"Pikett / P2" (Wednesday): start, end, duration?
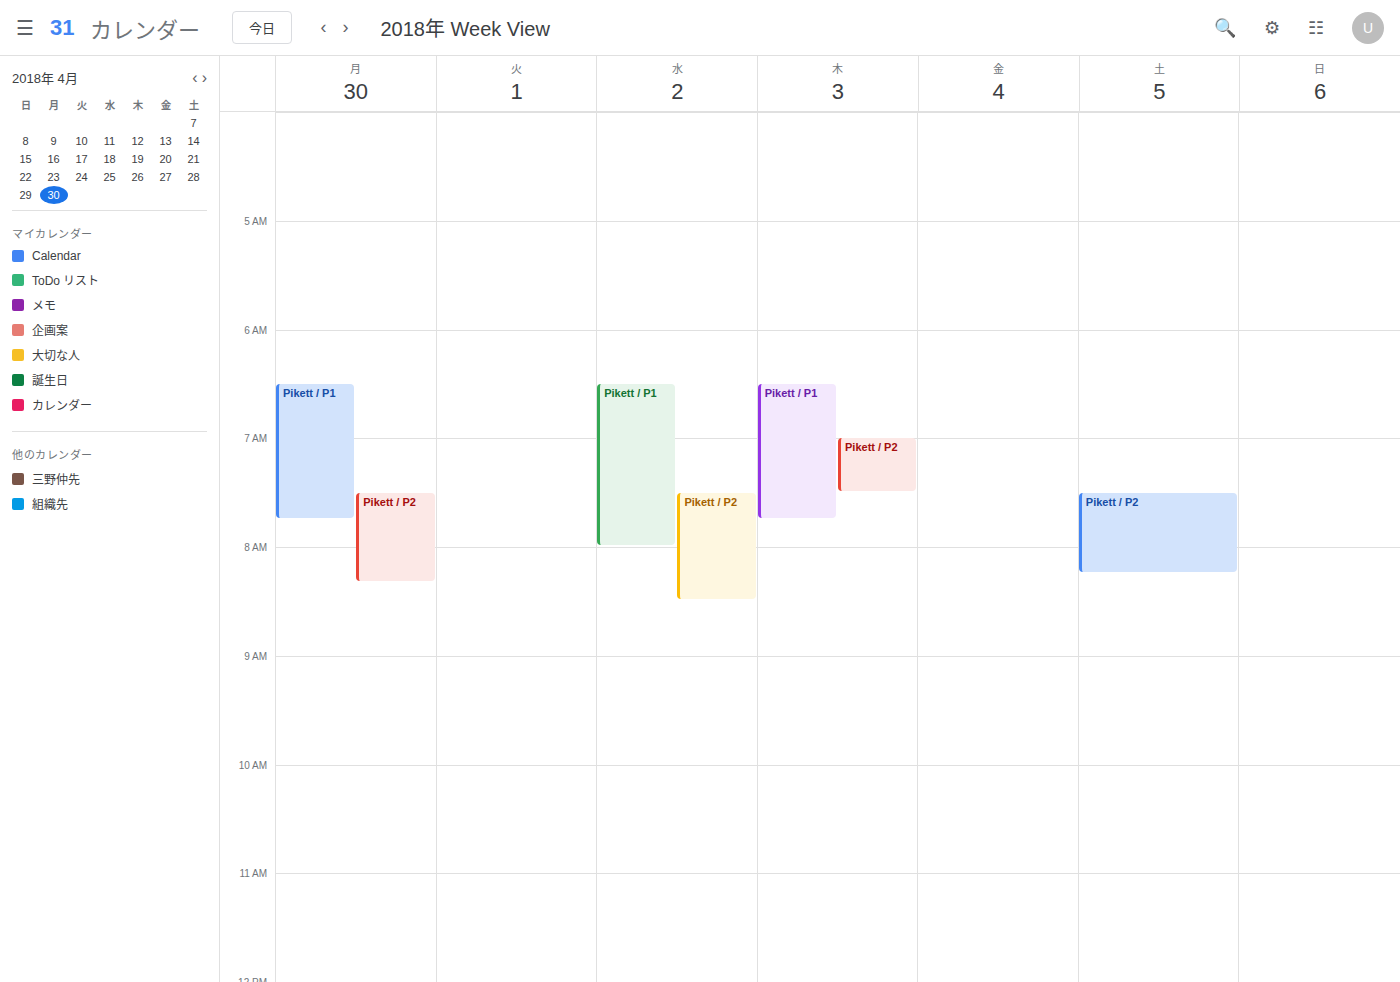
7:30 AM to 8:30 AM, 1 hour